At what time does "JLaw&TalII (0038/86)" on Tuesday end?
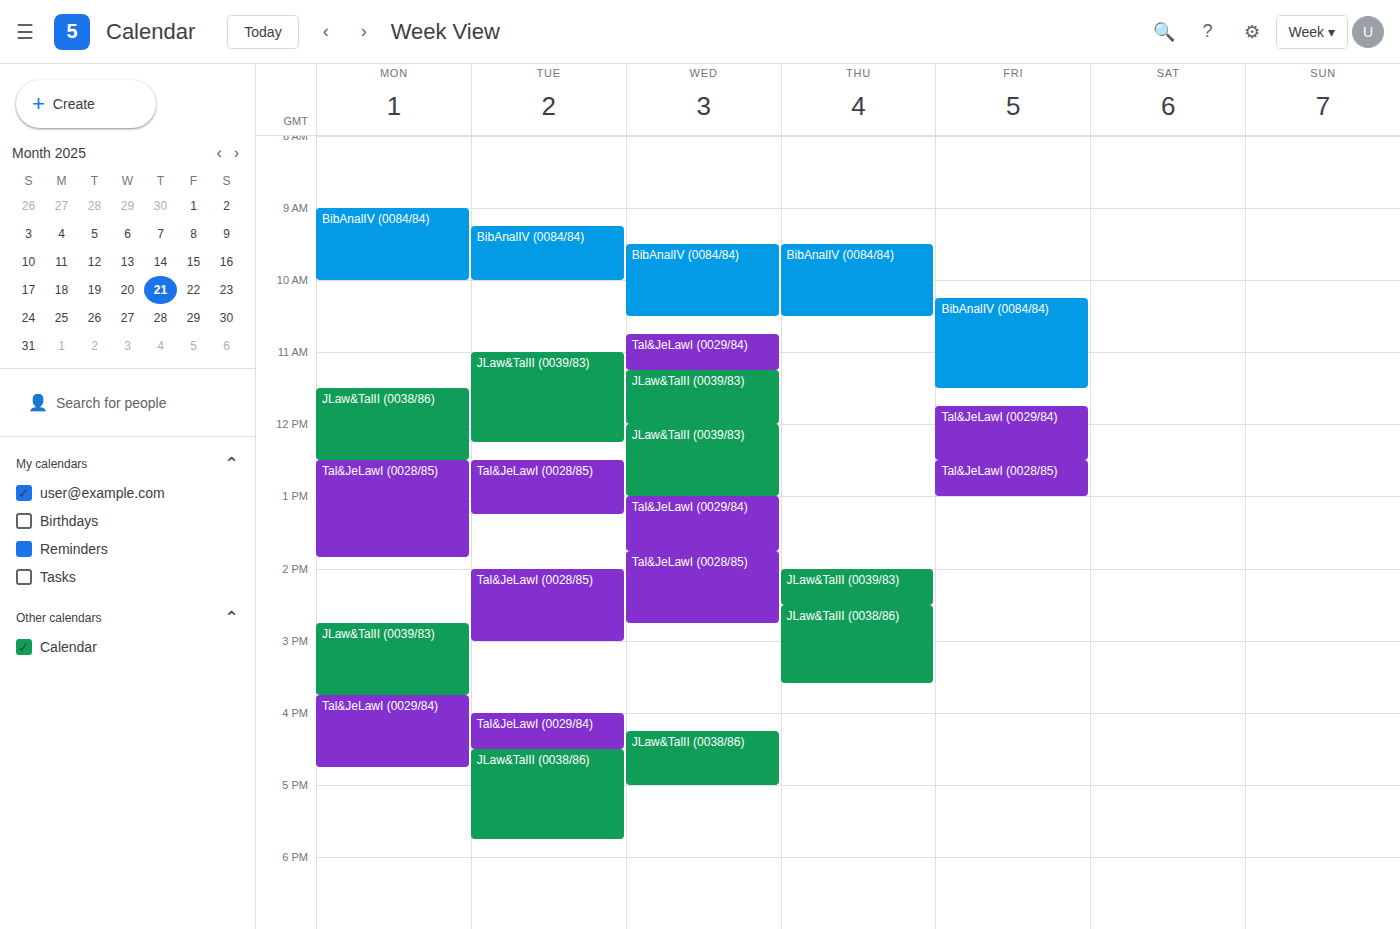
5:45 PM